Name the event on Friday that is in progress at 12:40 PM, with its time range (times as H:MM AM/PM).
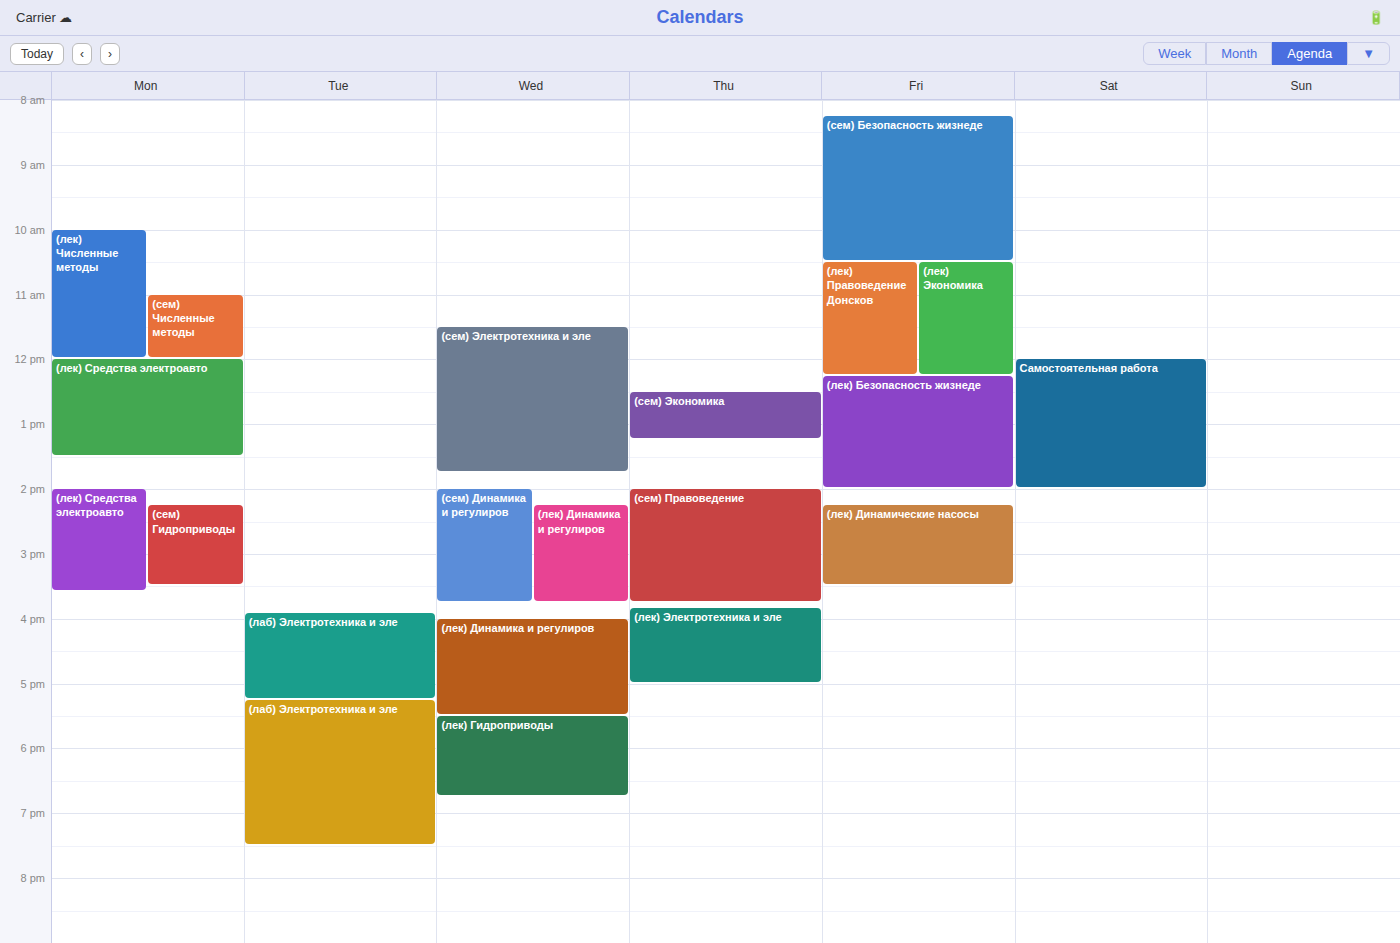
"(лек) Безопасность жизнеде", 12:15 PM to 2:00 PM